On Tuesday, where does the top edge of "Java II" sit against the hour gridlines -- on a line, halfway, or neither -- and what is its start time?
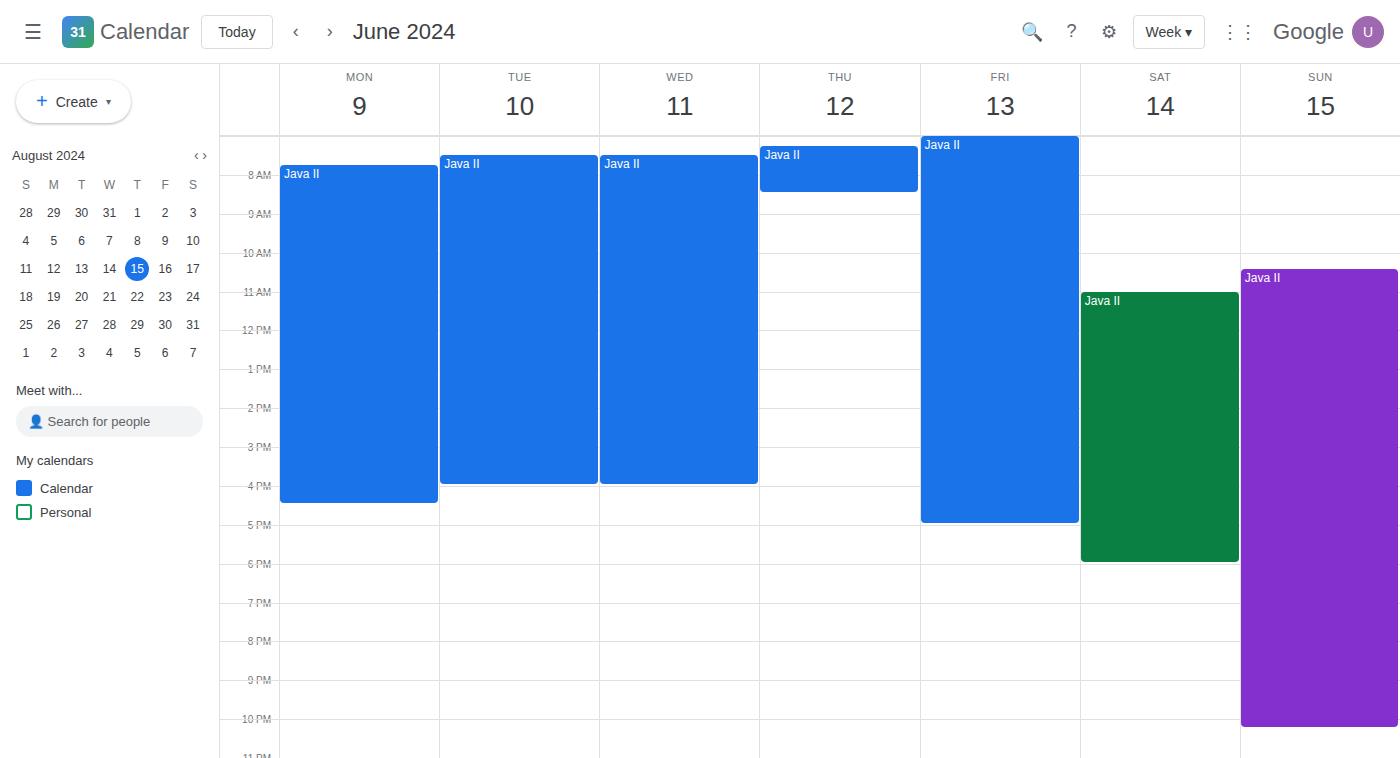
7:30 AM -- halfway between the 7 AM and 8 AM lines.